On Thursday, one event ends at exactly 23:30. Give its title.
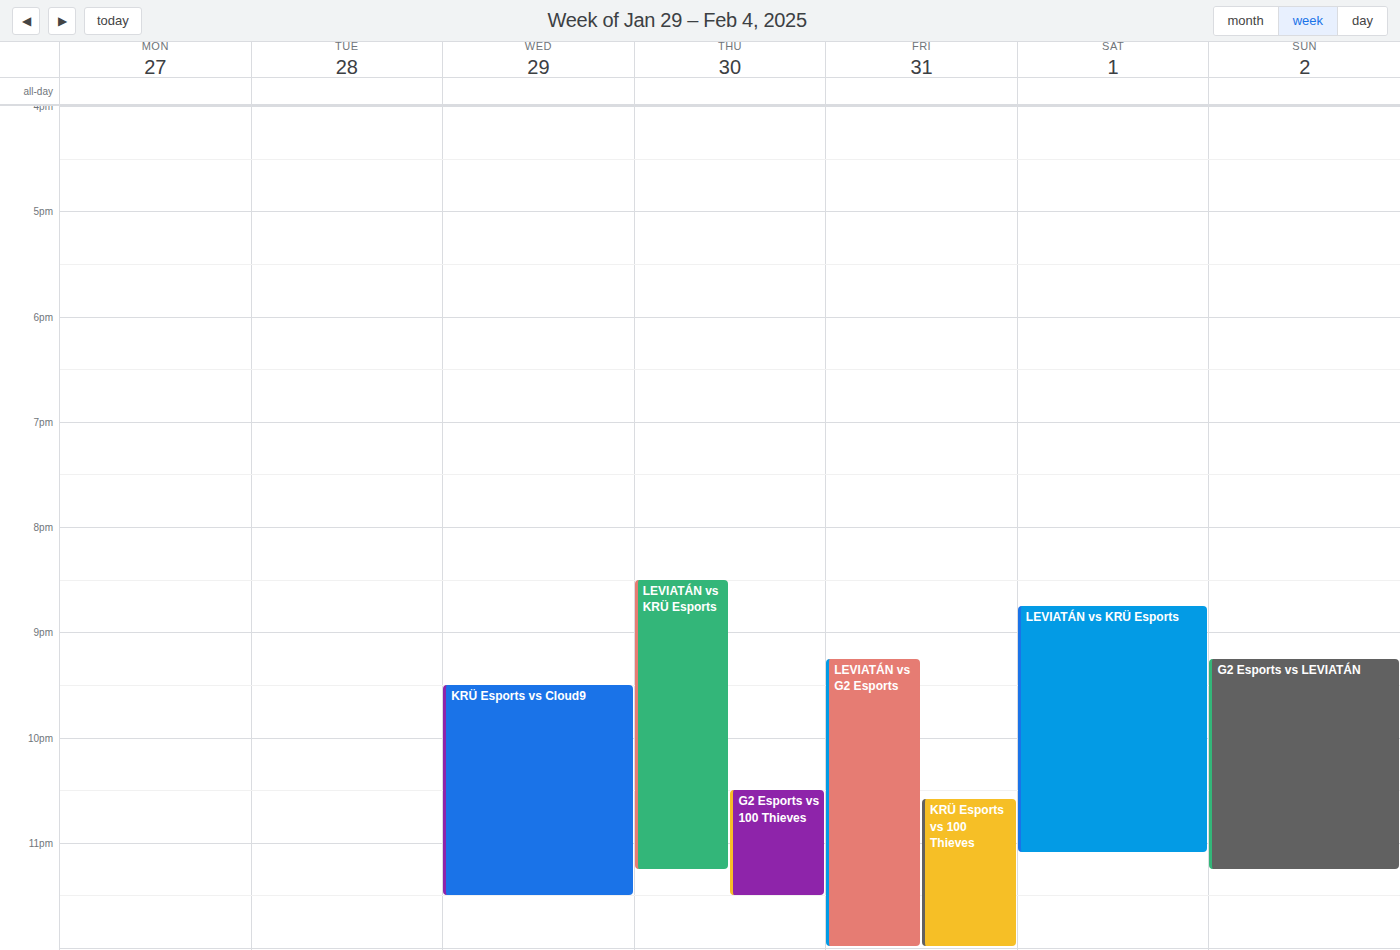
"G2 Esports vs 100 Thieves"